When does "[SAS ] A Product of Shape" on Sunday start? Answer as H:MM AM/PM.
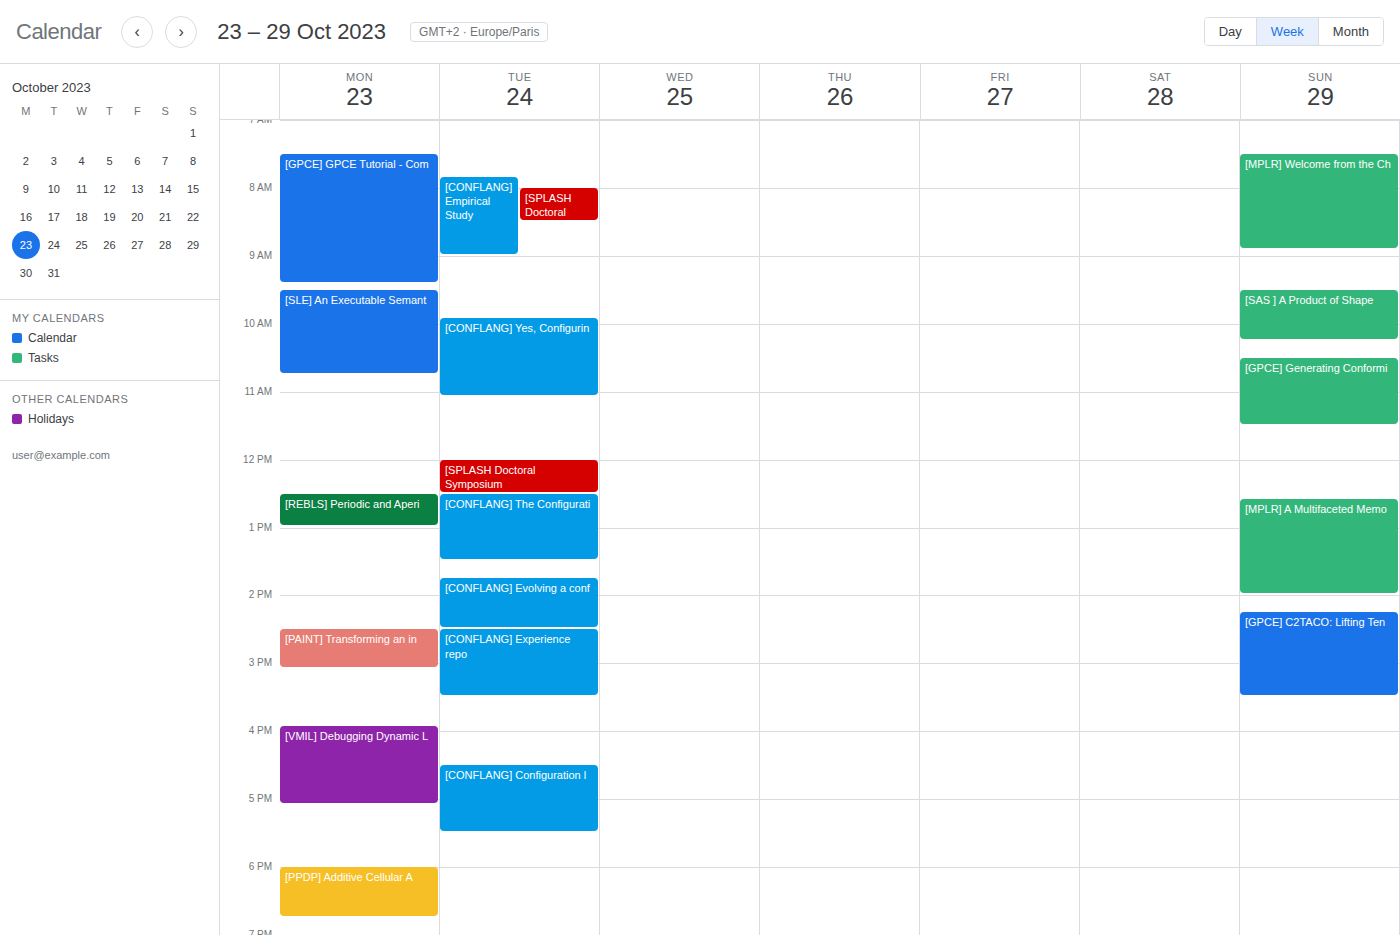
9:30 AM